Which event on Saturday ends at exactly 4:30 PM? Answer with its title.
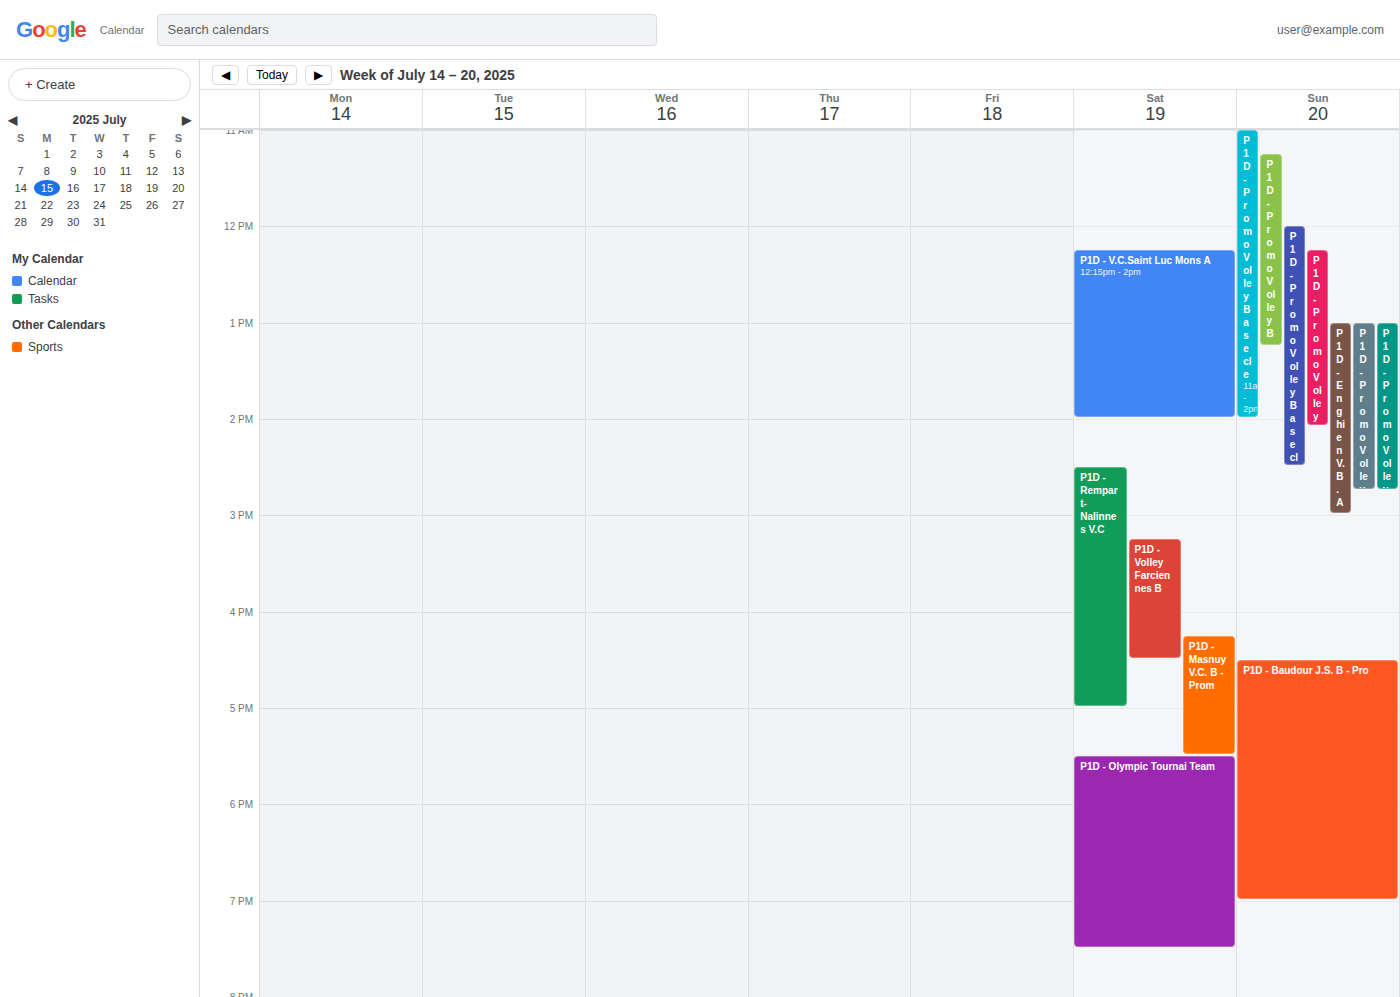
"P1D - Volley Farciennes B"